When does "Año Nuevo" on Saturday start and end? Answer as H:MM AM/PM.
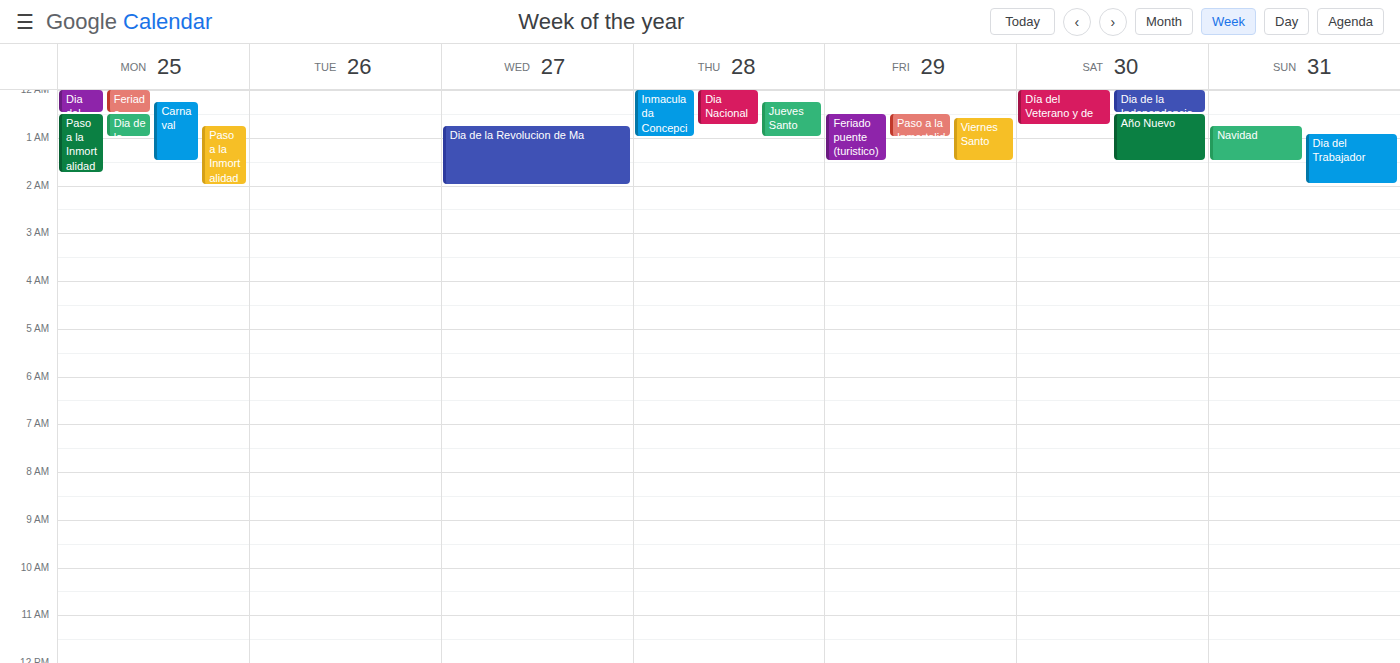
12:30 AM to 1:30 AM